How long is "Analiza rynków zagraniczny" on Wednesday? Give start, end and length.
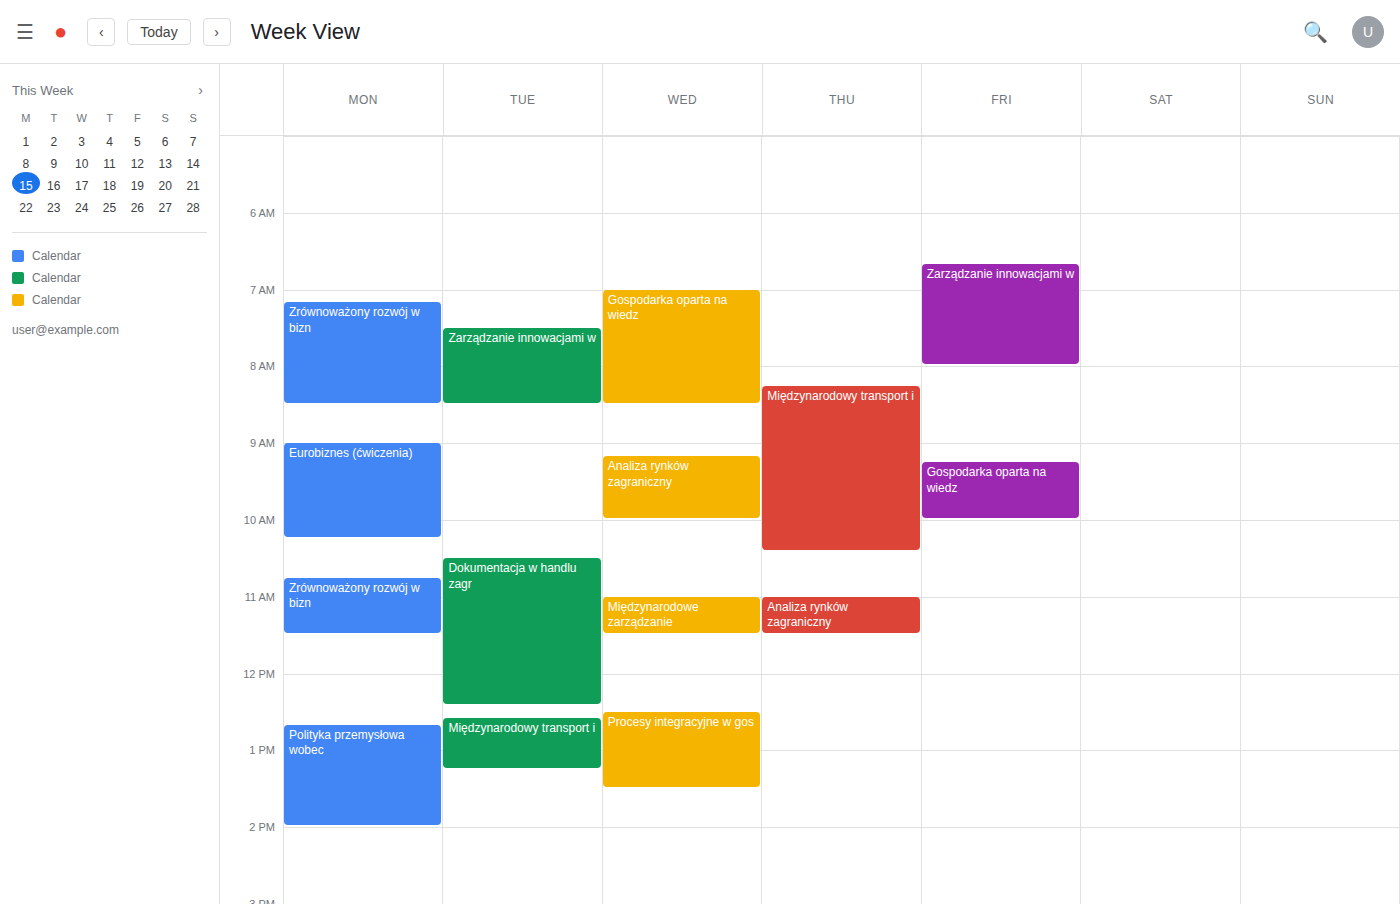
9:10 AM to 10:00 AM, 50 minutes